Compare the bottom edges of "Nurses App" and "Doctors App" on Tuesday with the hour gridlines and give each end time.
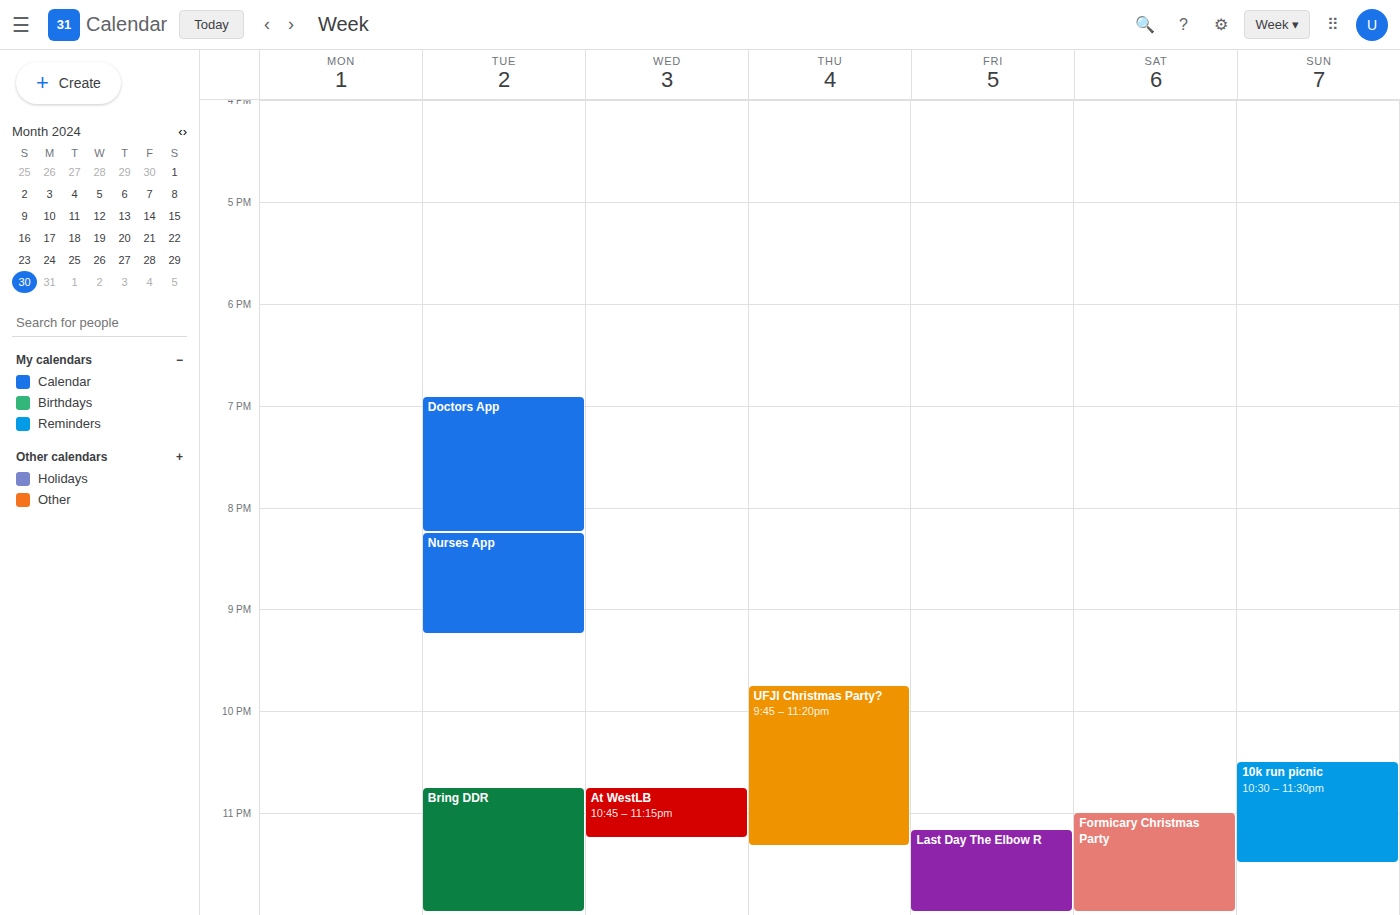
"Nurses App": 9:15 PM, neither: a quarter of the way from the 9 PM line to the 10 PM line. "Doctors App": 8:15 PM, neither: a quarter of the way from the 8 PM line to the 9 PM line.